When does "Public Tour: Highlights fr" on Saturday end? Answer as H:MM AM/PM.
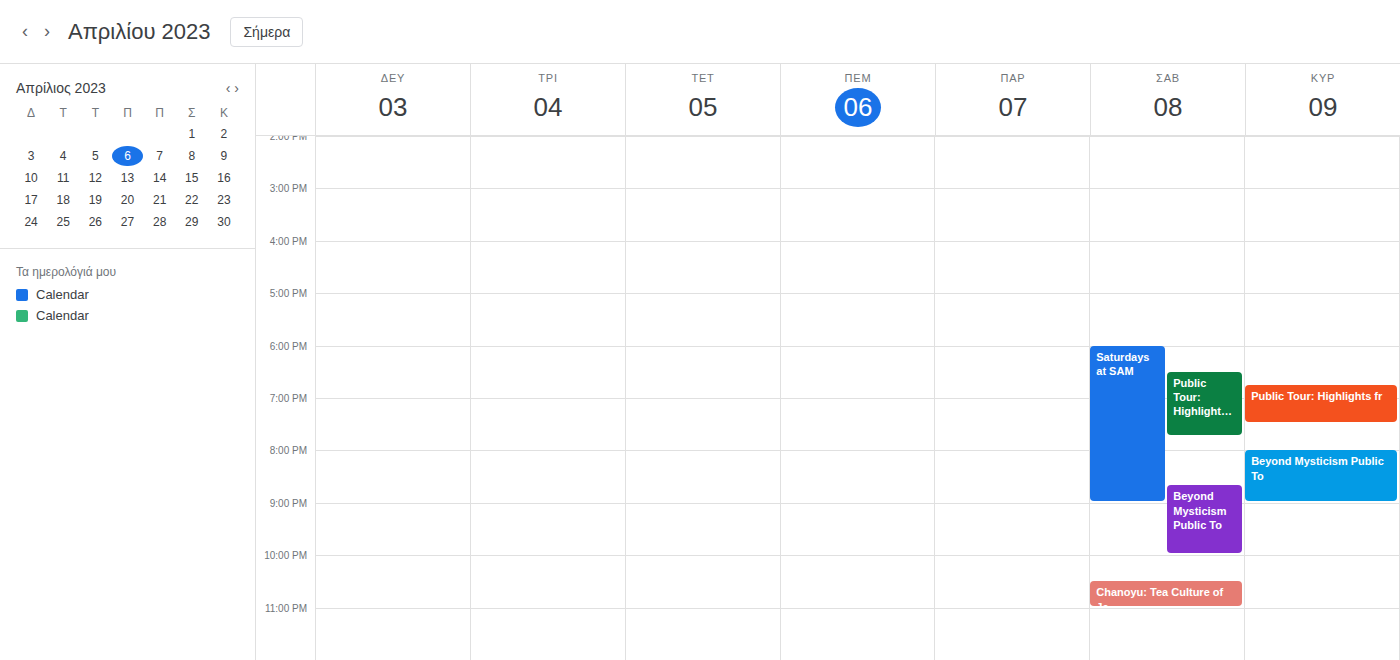
7:45 PM